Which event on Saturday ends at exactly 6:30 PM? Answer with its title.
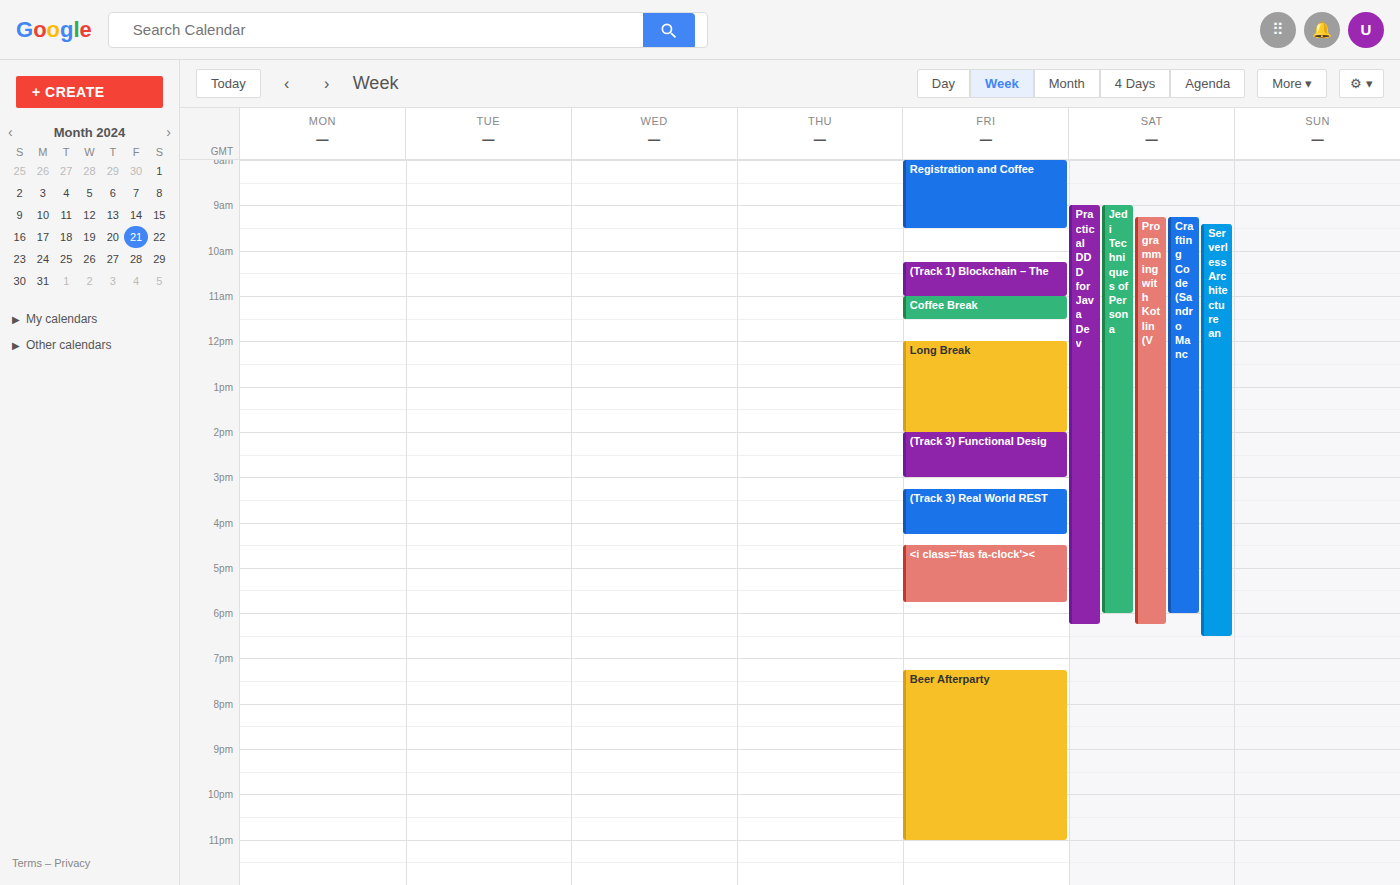
"Serverless Architecture an"